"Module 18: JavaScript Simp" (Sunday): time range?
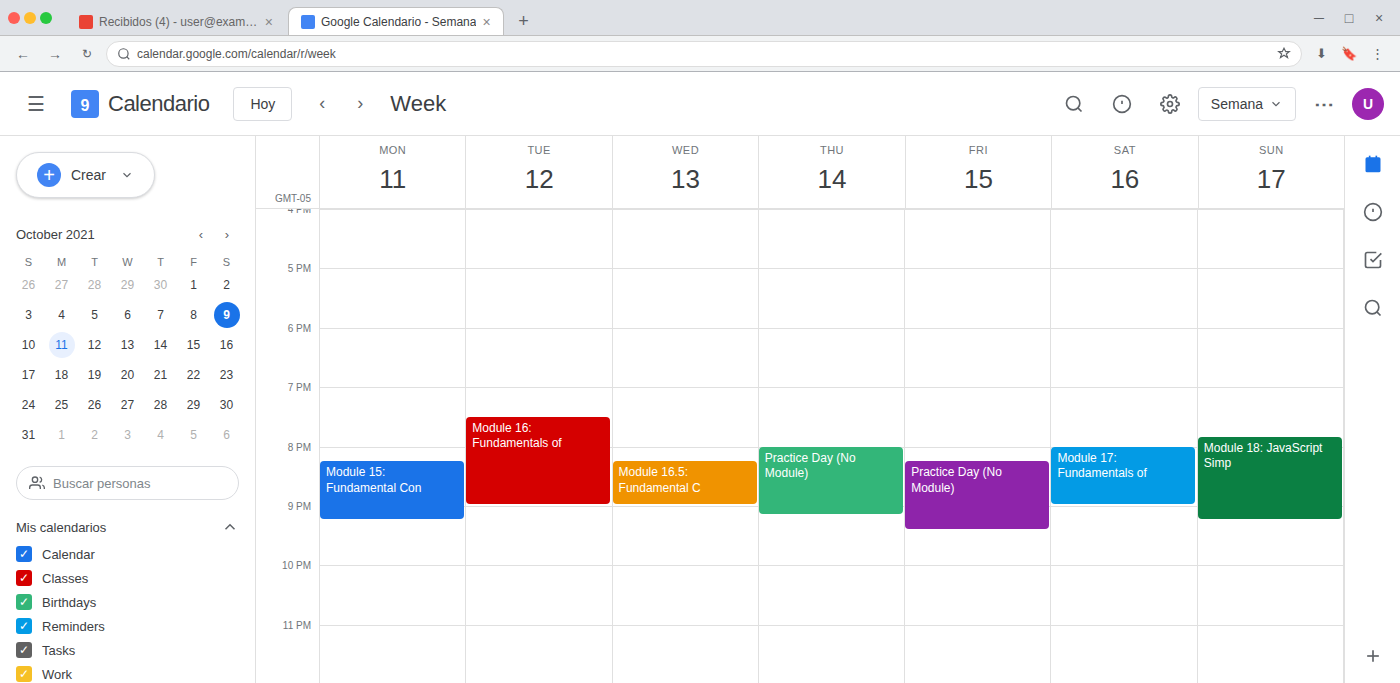
7:50 PM to 9:15 PM